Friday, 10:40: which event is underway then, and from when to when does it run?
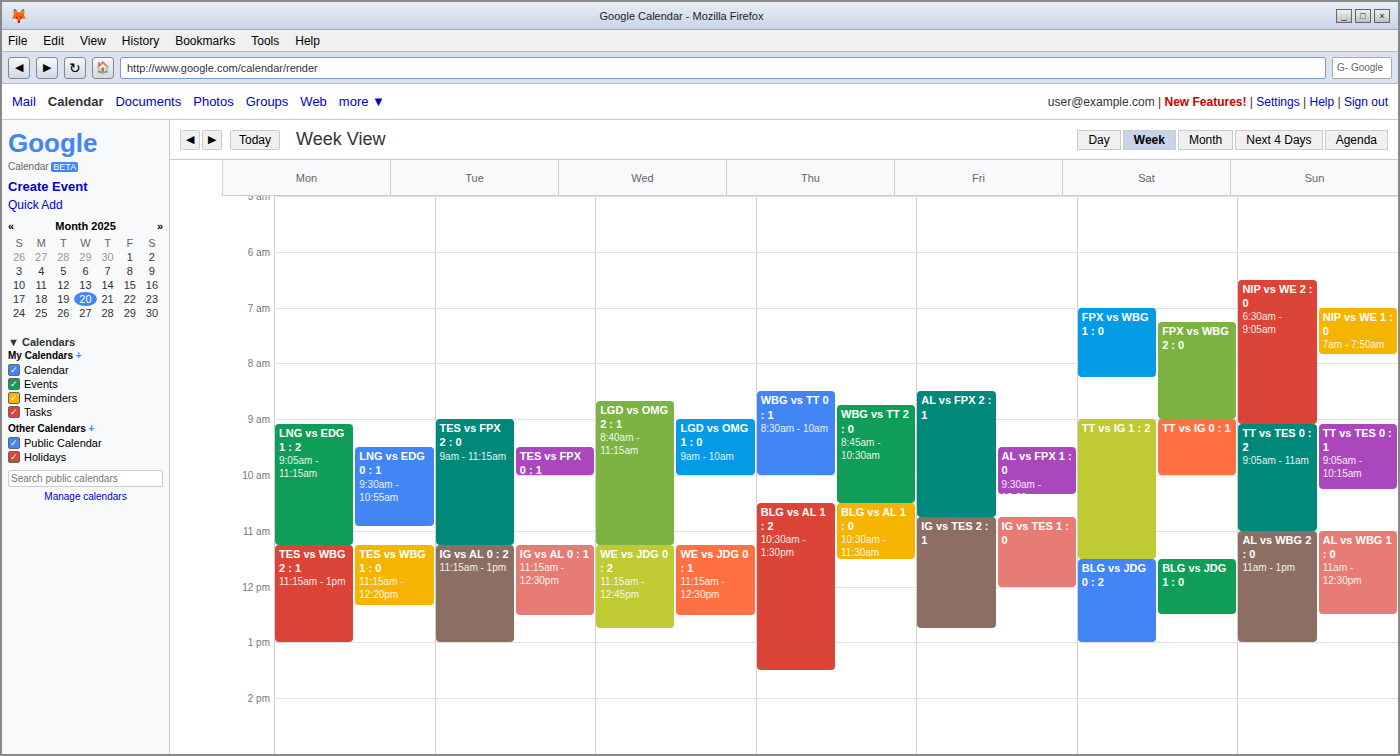
"AL vs FPX 2 : 1", 08:30 to 10:45